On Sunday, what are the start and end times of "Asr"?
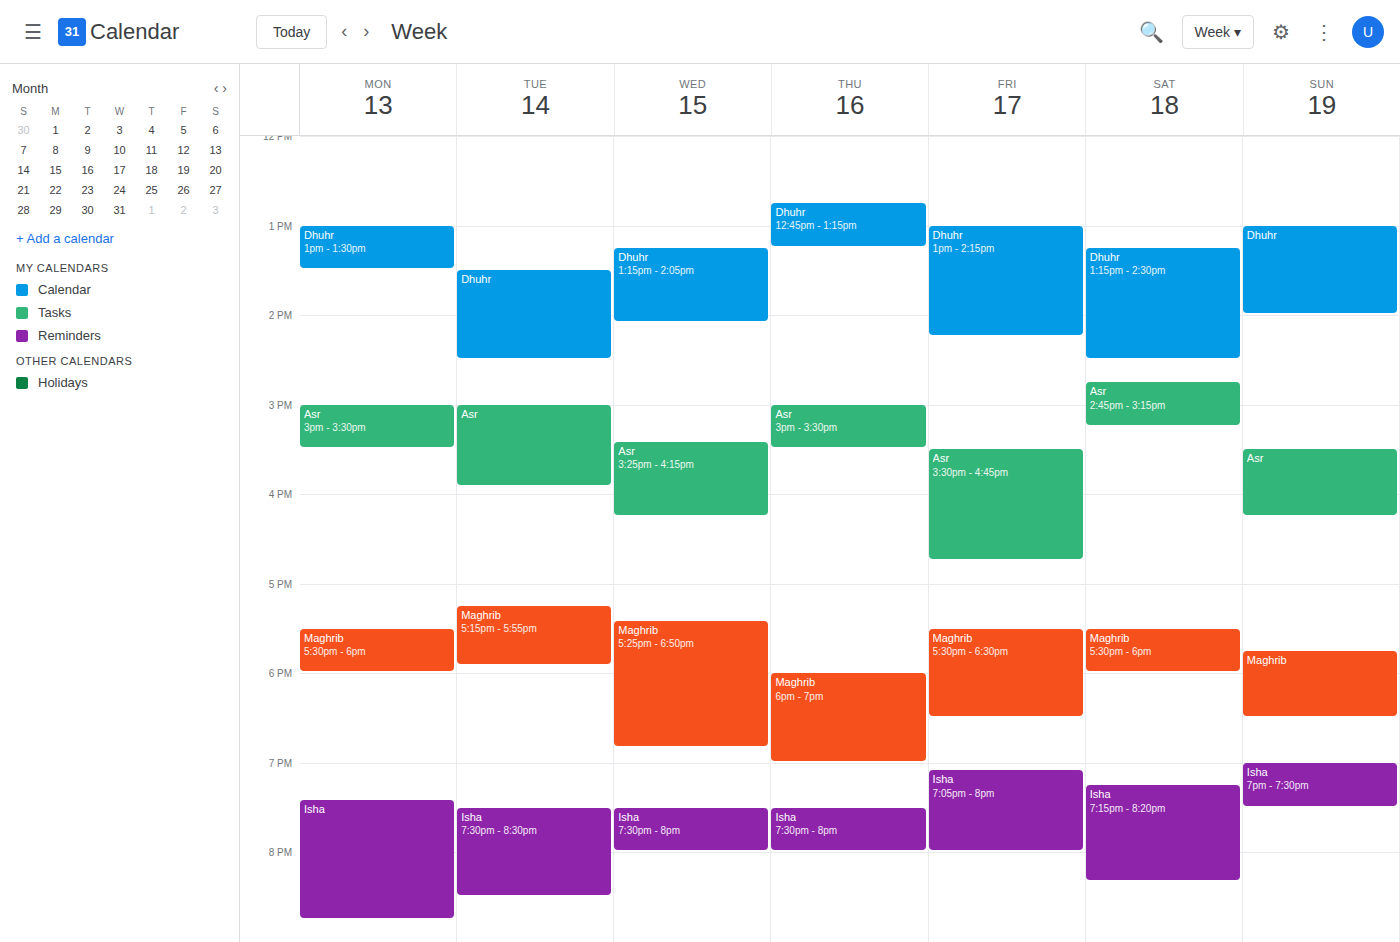
15:30 to 16:15